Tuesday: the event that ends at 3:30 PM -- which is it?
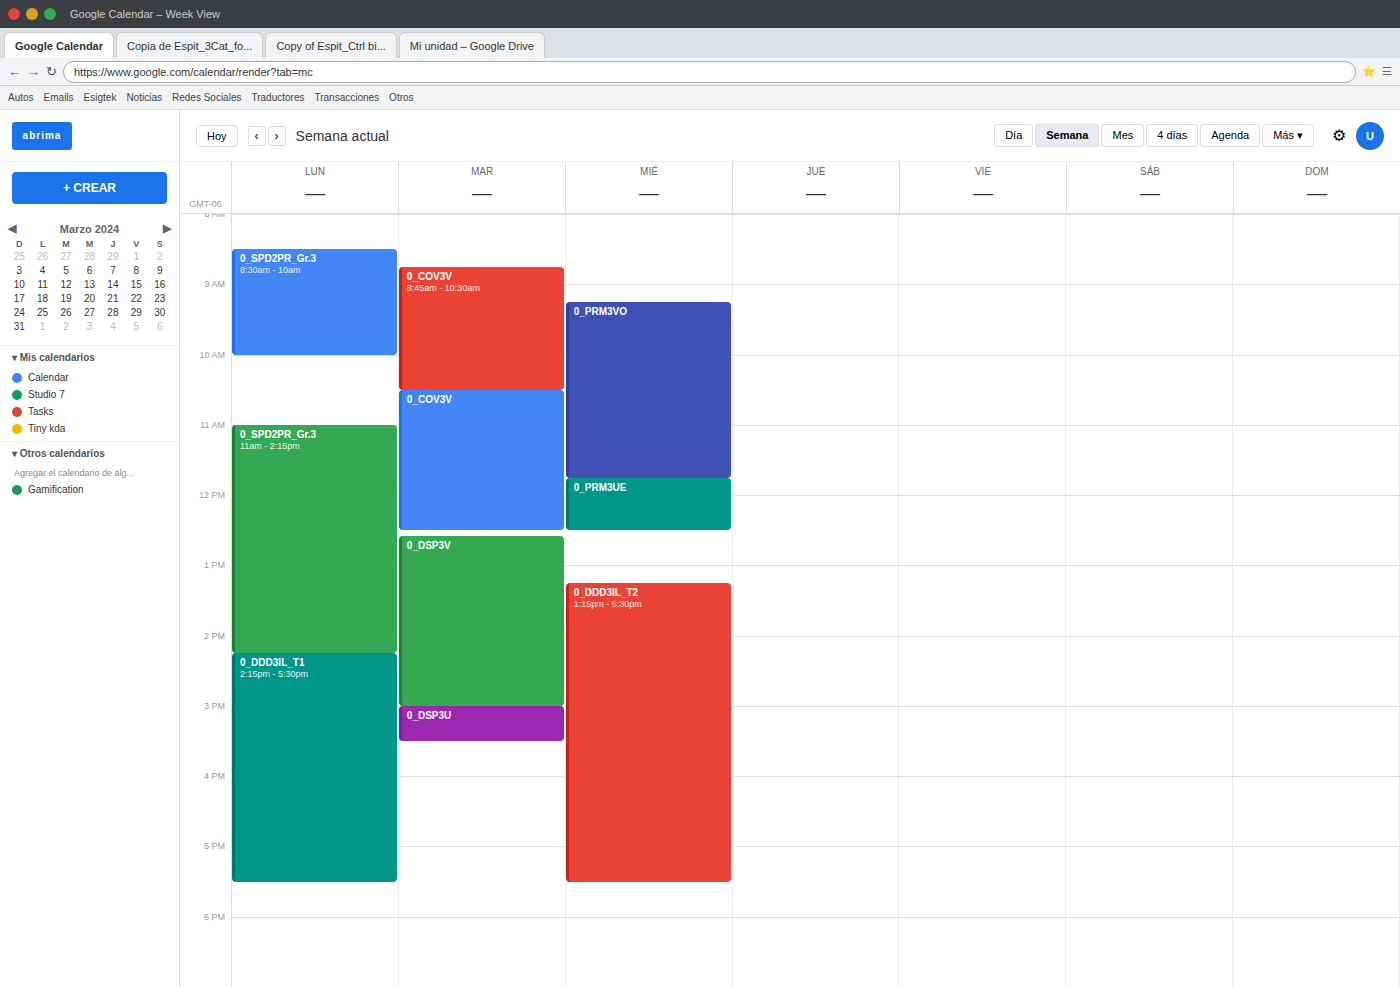
"0_DSP3U"